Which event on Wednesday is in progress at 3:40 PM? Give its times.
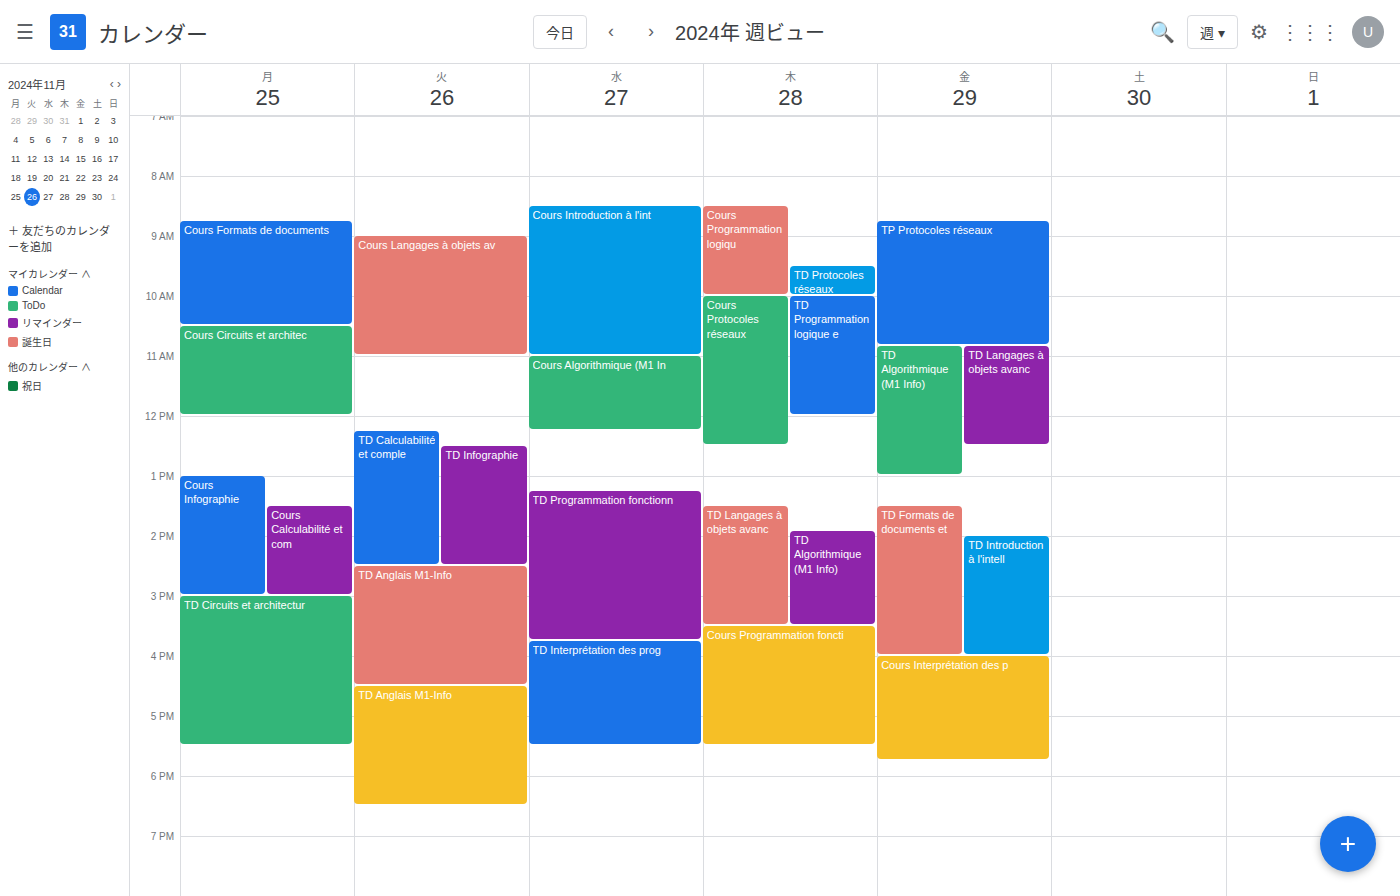
"TD Programmation fonctionn", 1:15 PM to 3:45 PM